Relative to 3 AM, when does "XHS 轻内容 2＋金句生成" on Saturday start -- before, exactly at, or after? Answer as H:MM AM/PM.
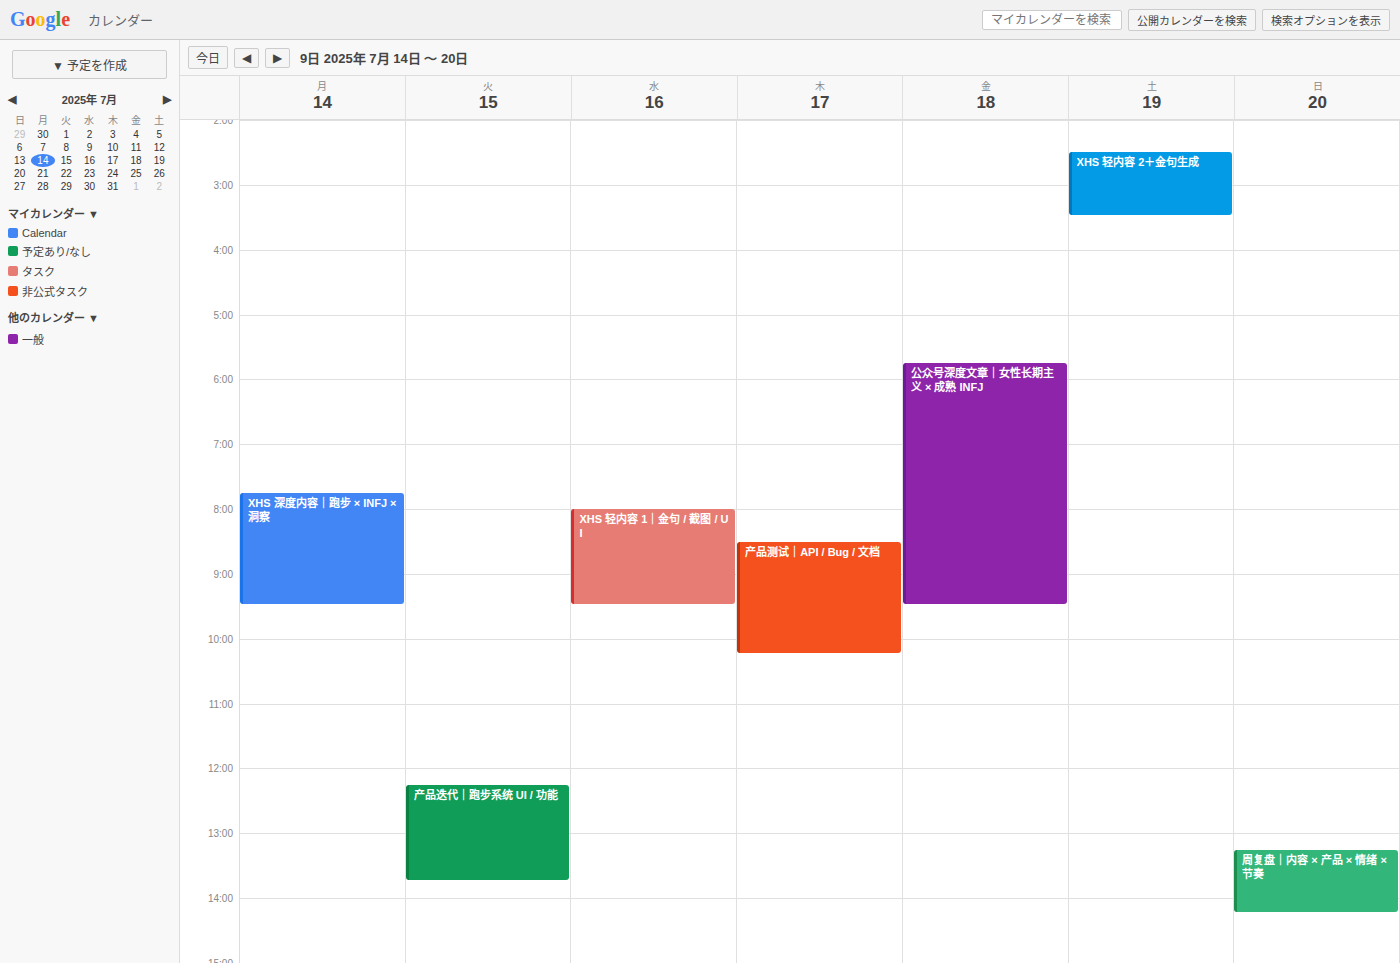
2:30 AM -- before 3 AM, 30 minutes above the 3 AM line.